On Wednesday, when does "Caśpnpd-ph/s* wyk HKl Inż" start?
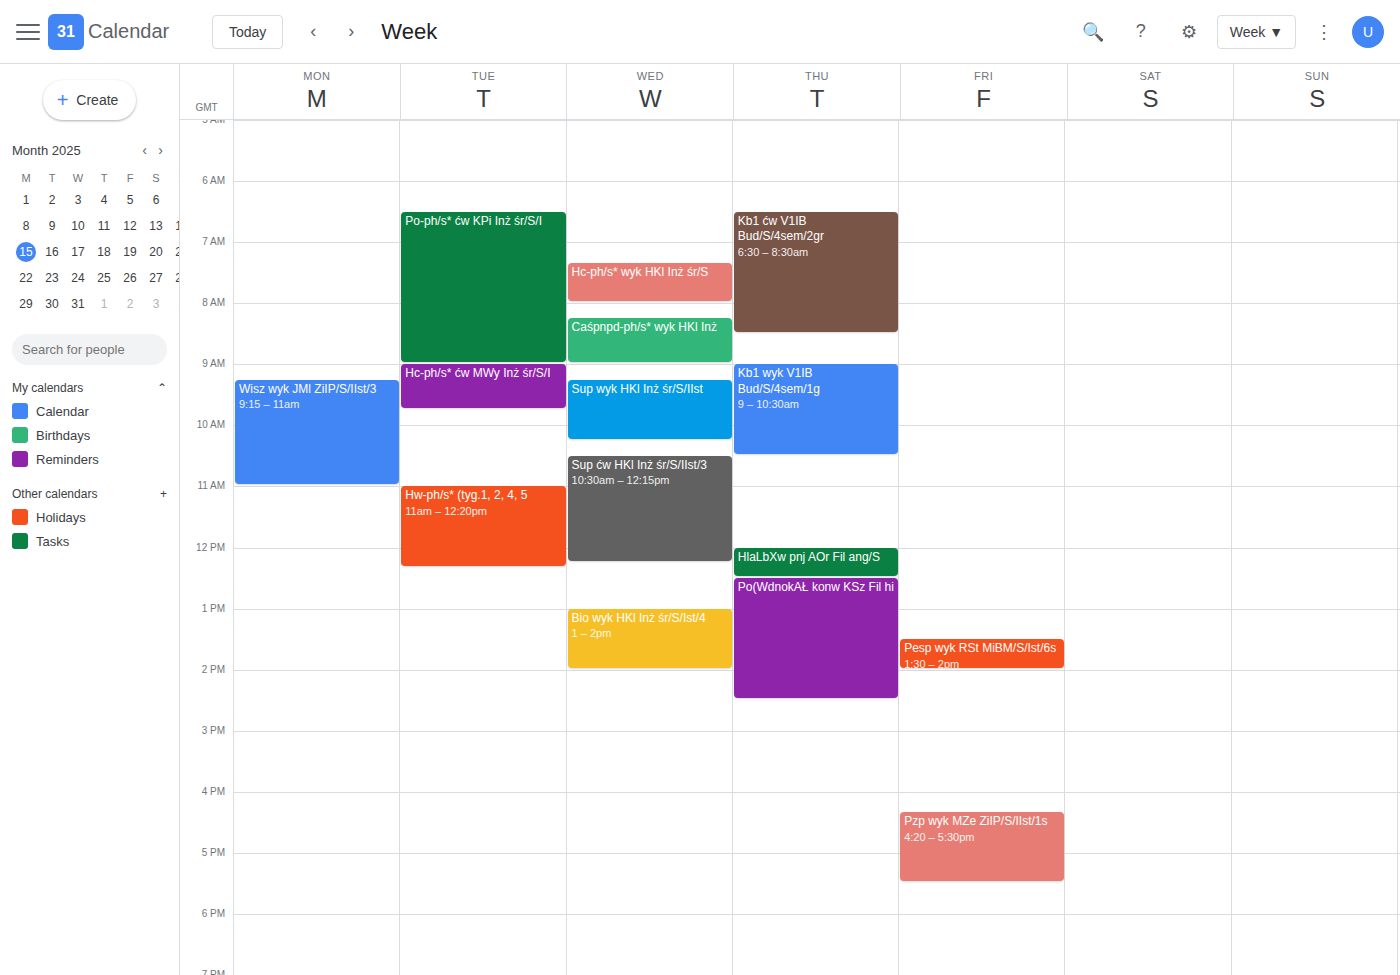
08:15